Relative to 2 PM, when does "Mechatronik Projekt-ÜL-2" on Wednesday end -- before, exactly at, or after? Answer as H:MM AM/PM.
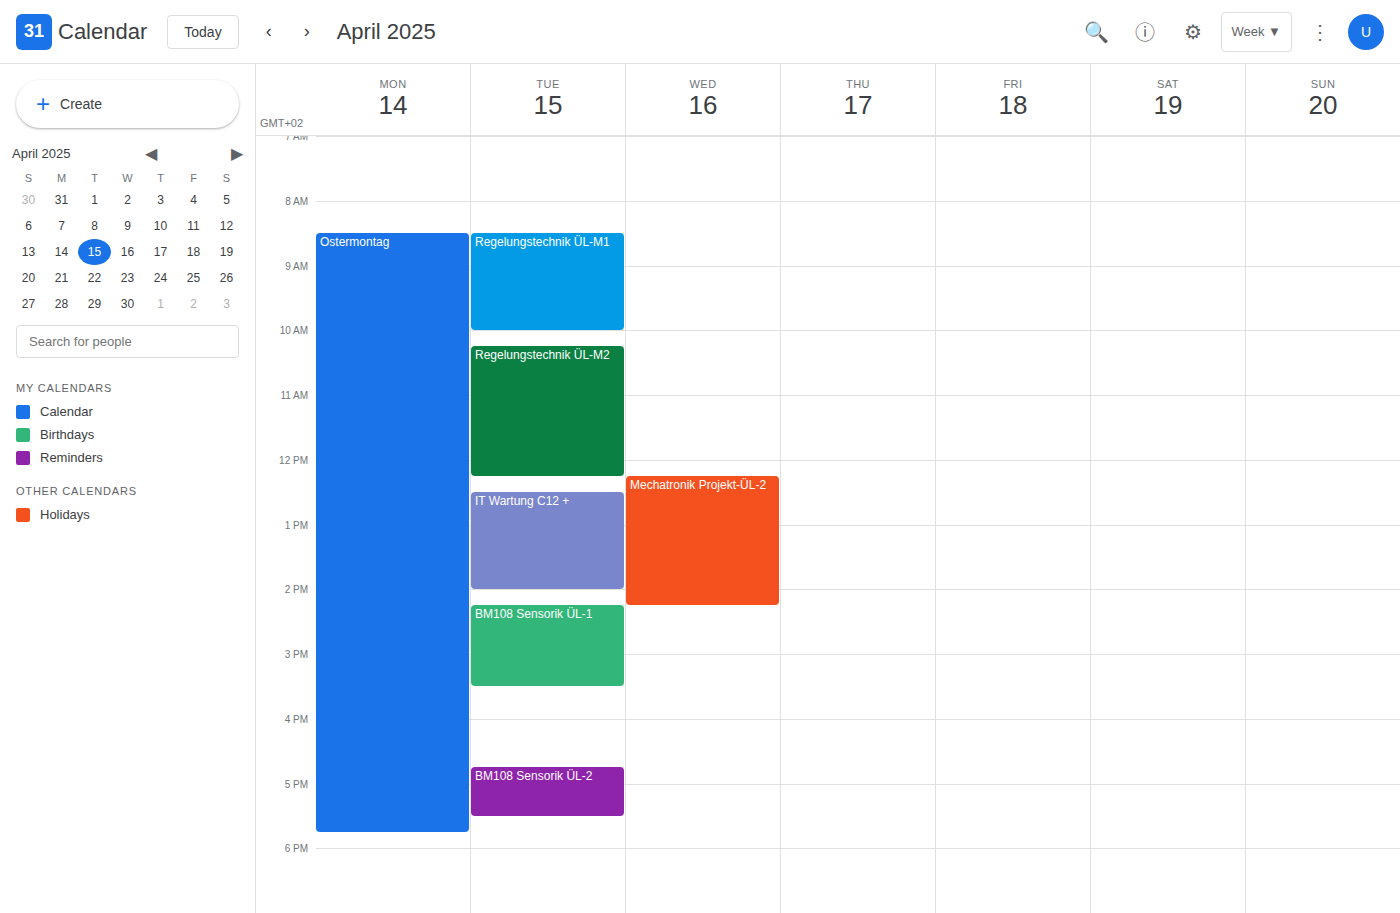
2:15 PM -- after 2 PM, 15 minutes below the 2 PM line.